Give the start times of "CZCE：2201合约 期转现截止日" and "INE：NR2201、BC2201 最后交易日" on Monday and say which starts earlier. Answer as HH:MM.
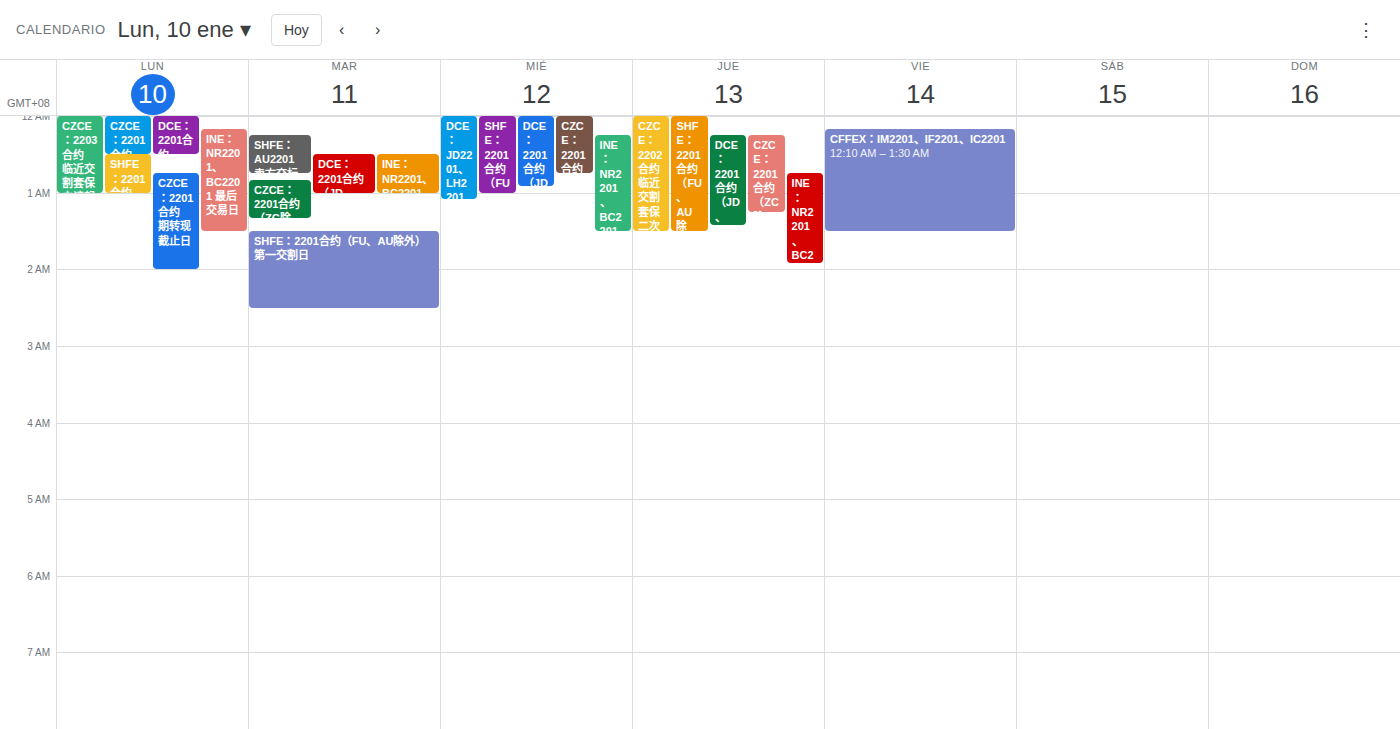
"INE：NR2201、BC2201 最后交易日" 00:10; "CZCE：2201合约 期转现截止日" 00:45.